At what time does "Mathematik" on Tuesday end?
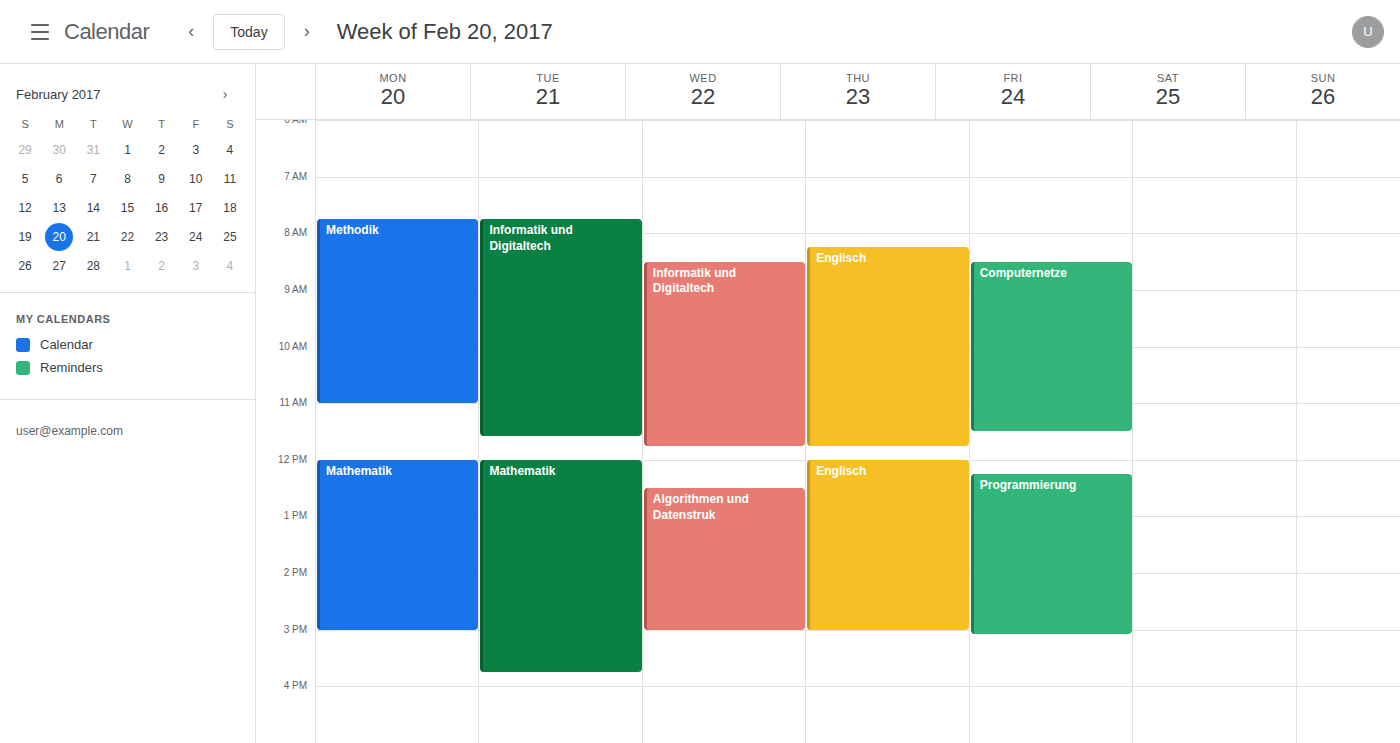
3:45 PM